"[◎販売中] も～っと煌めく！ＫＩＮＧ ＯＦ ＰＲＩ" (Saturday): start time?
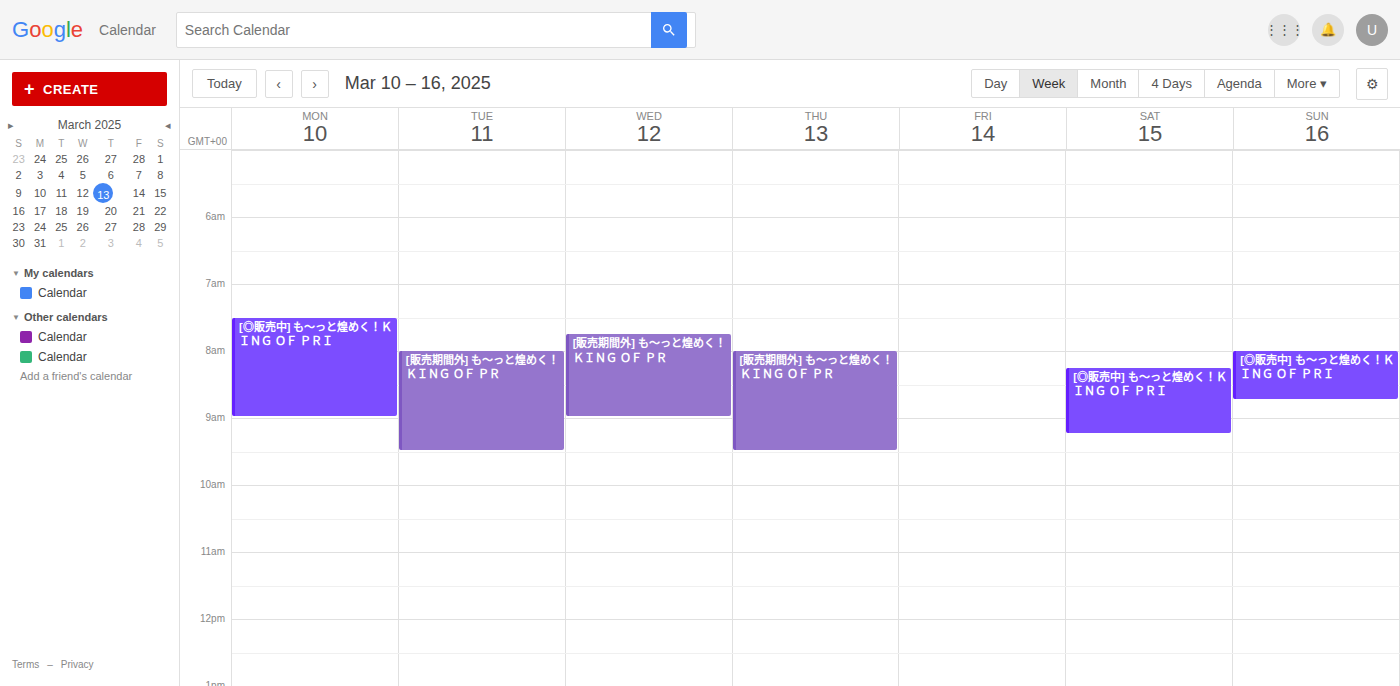
8:15 AM